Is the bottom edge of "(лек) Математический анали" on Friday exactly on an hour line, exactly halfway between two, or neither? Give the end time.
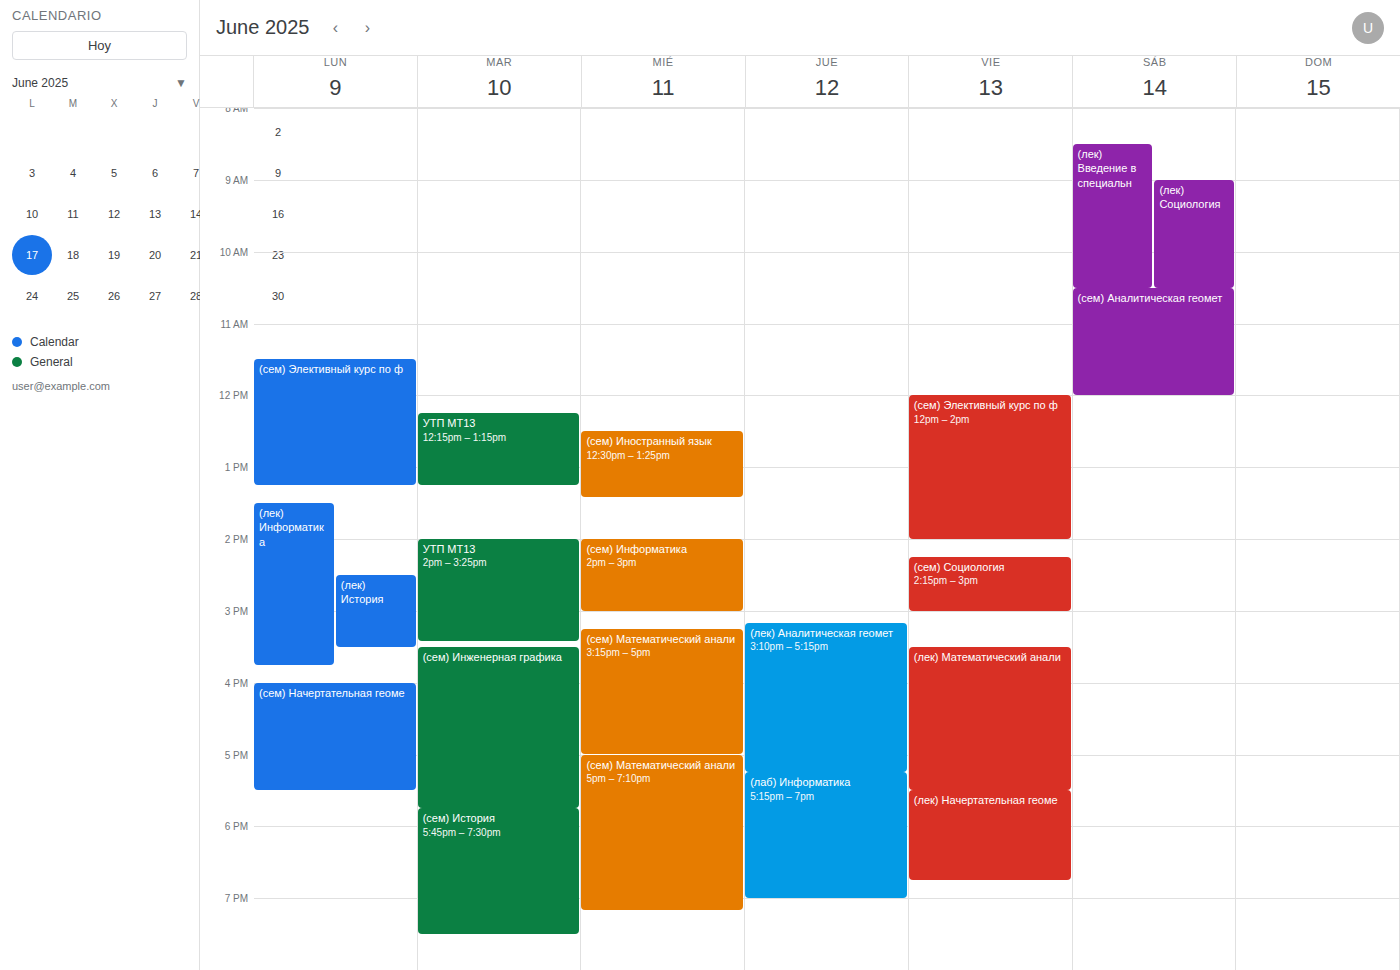
5:30 PM -- halfway between the 5 PM and 6 PM lines.